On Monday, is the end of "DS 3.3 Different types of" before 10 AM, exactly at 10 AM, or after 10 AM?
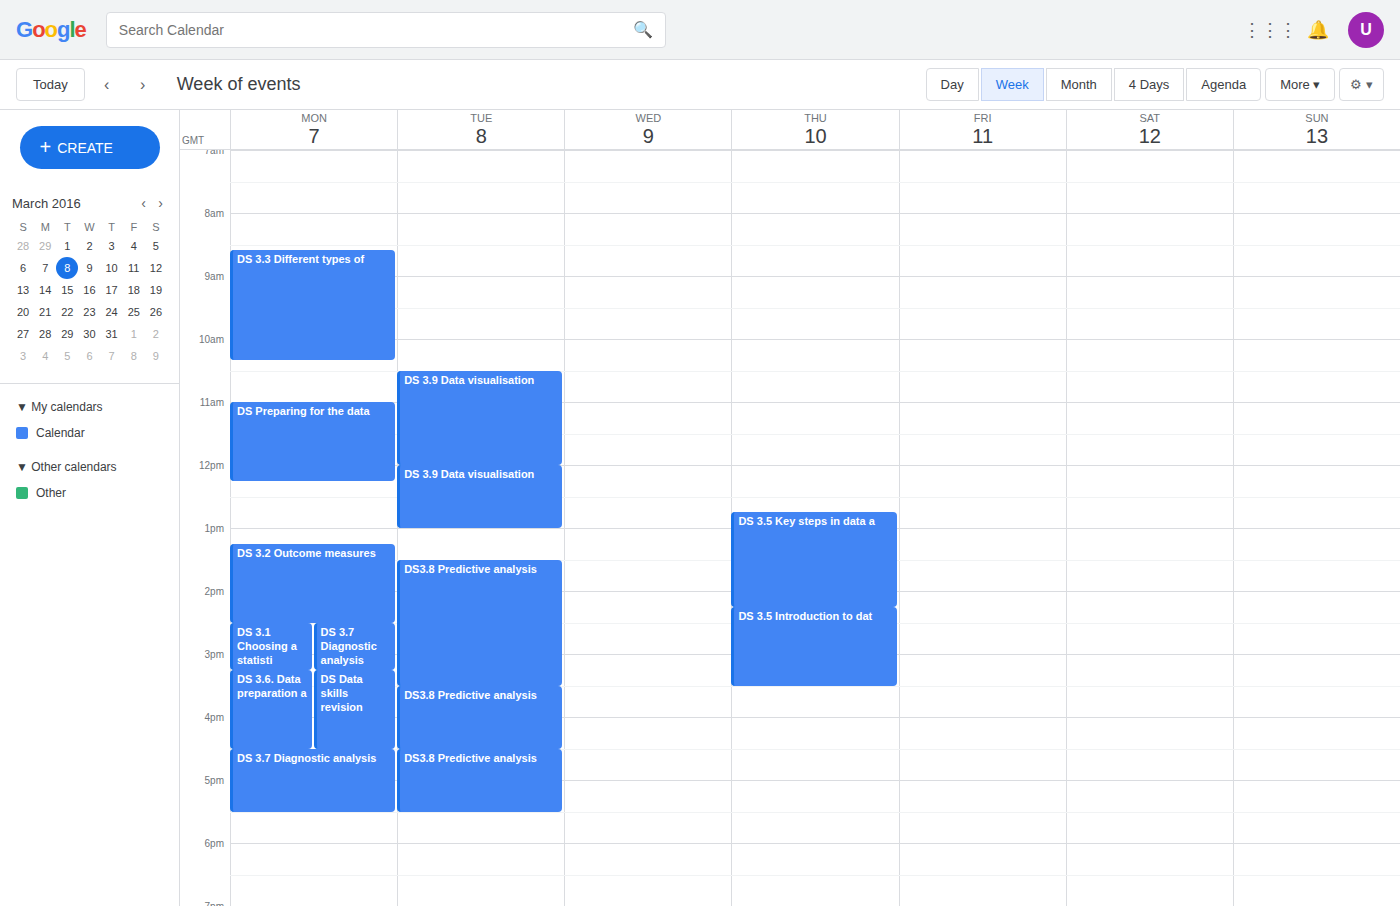
10:20 AM -- after 10 AM, 20 minutes below the 10 AM line.